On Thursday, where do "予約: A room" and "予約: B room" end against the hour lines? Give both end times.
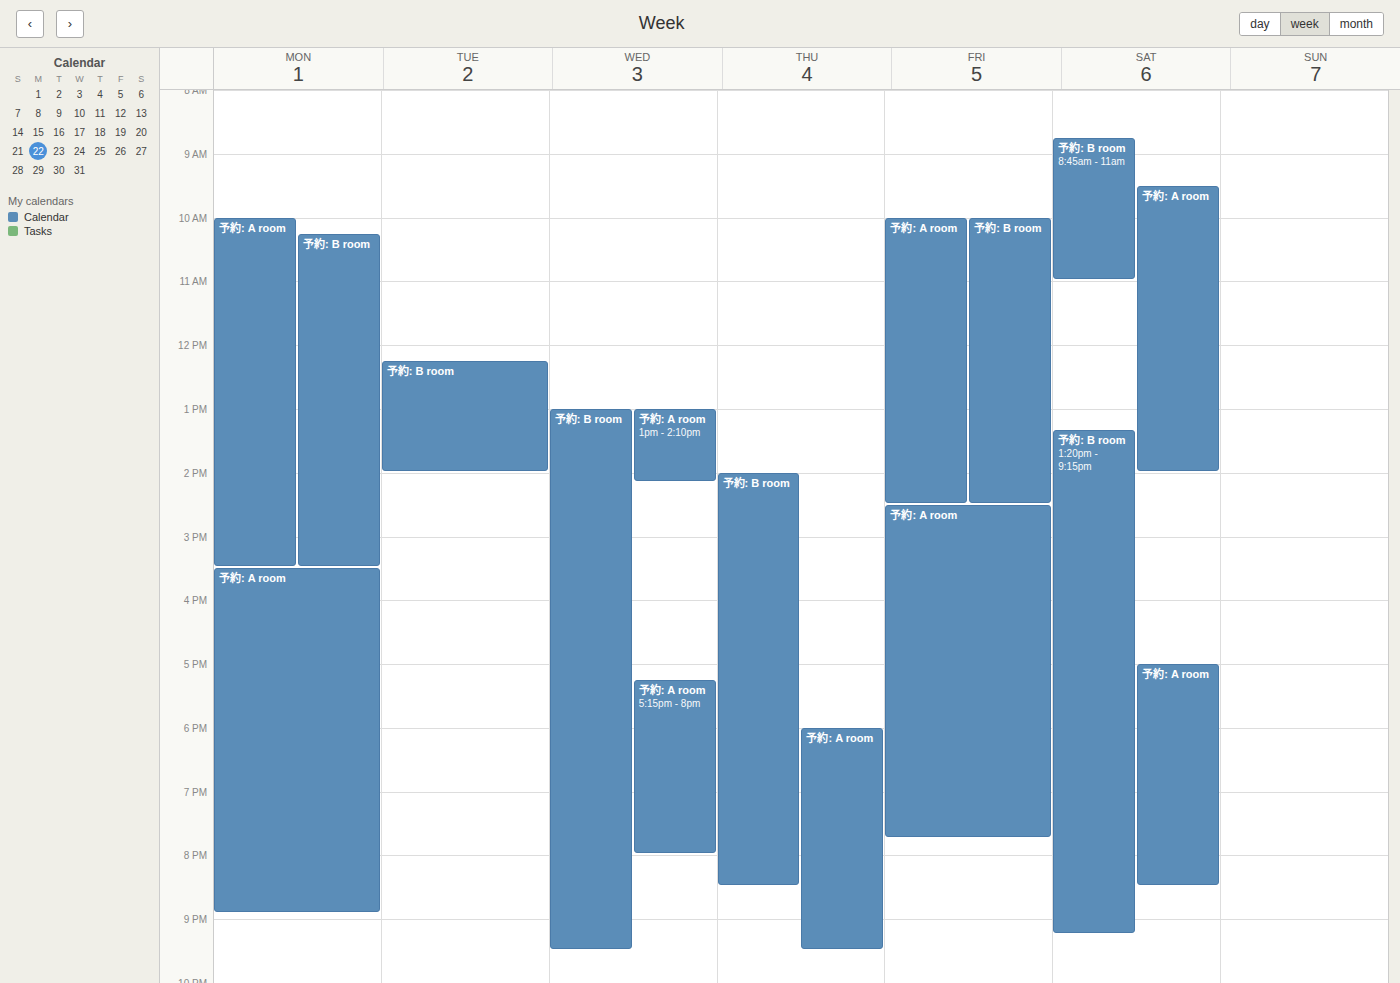
"予約: A room": 9:30 PM, halfway between the 9 PM and 10 PM lines. "予約: B room": 8:30 PM, halfway between the 8 PM and 9 PM lines.